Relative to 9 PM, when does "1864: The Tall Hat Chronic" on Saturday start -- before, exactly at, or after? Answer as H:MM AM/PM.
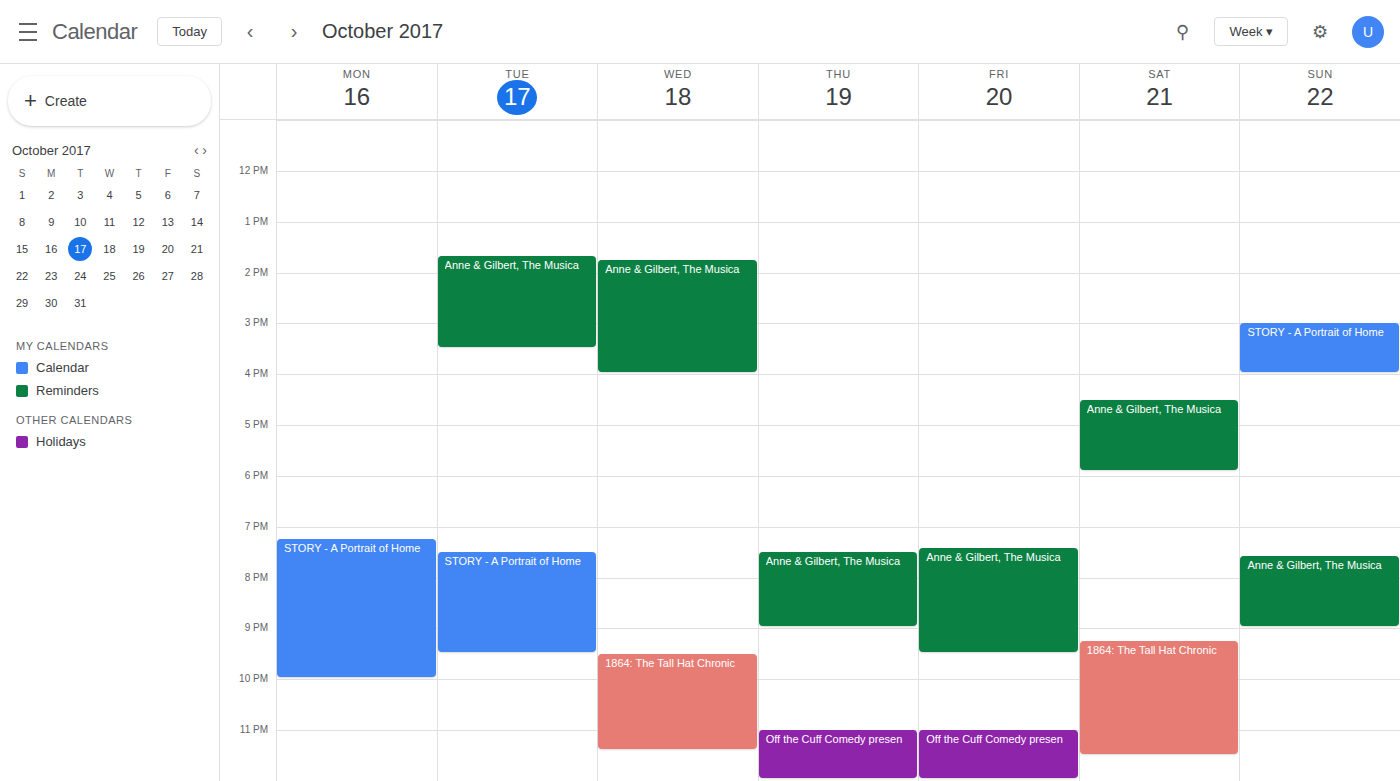
9:15 PM -- after 9 PM, 15 minutes below the 9 PM line.